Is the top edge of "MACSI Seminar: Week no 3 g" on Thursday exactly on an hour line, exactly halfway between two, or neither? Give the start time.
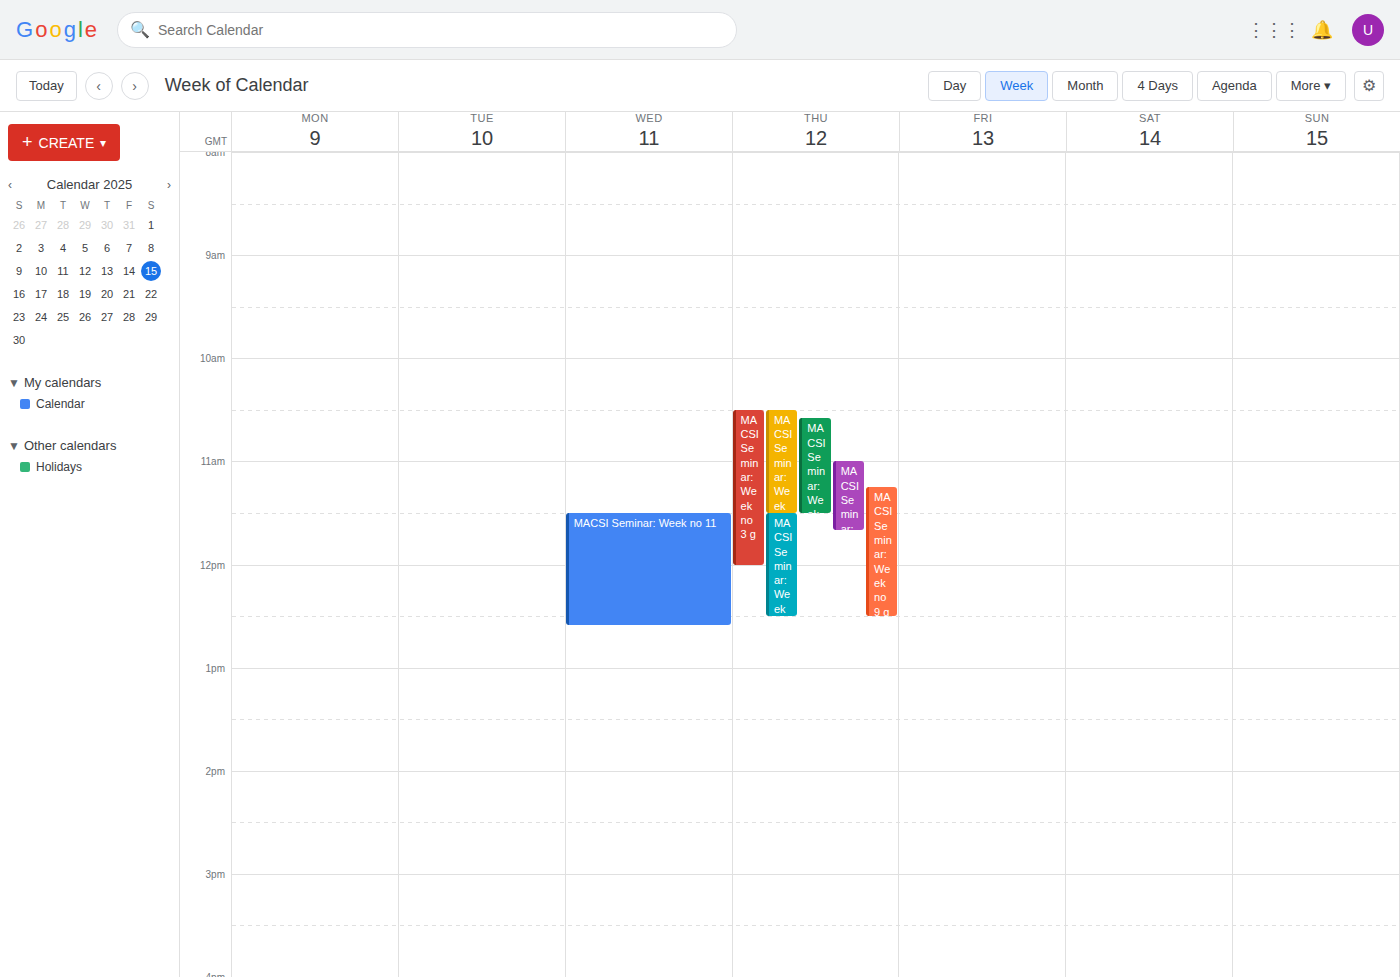
10:30 AM -- halfway between the 10 AM and 11 AM lines.